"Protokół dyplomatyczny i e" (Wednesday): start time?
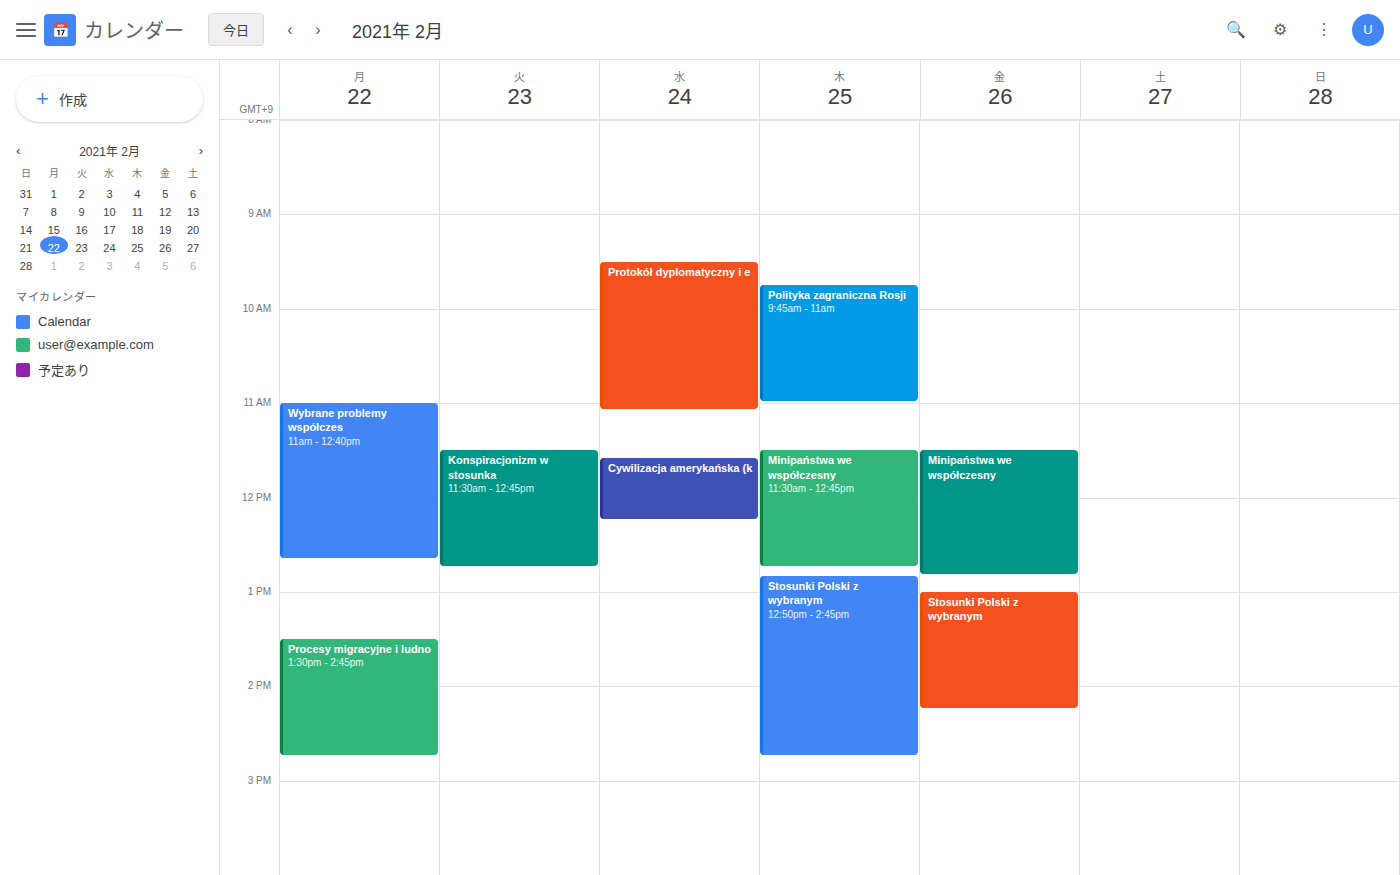
9:30 AM